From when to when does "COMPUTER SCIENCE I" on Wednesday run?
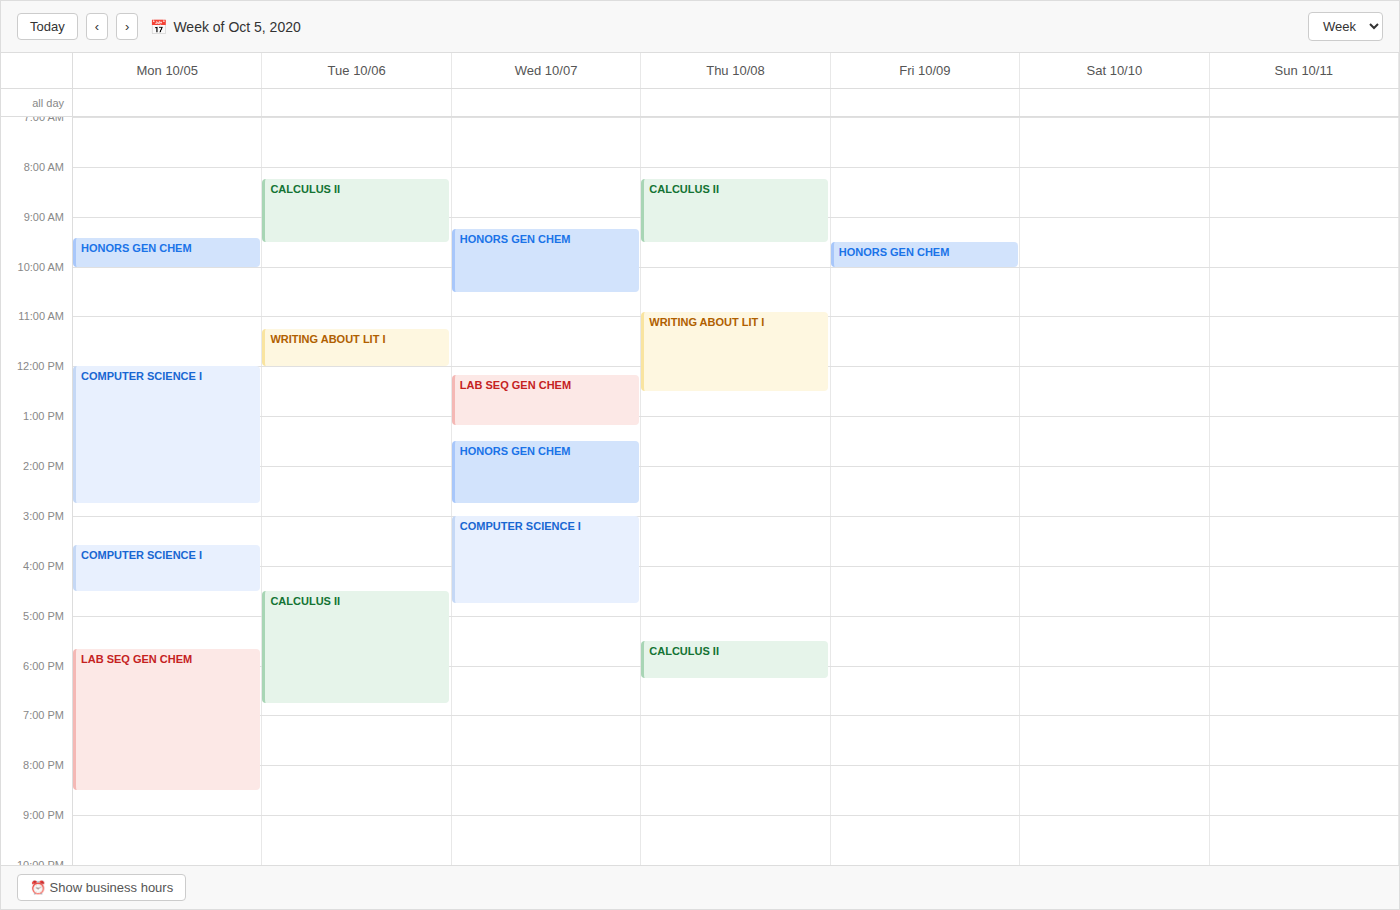
3:00 PM to 4:45 PM